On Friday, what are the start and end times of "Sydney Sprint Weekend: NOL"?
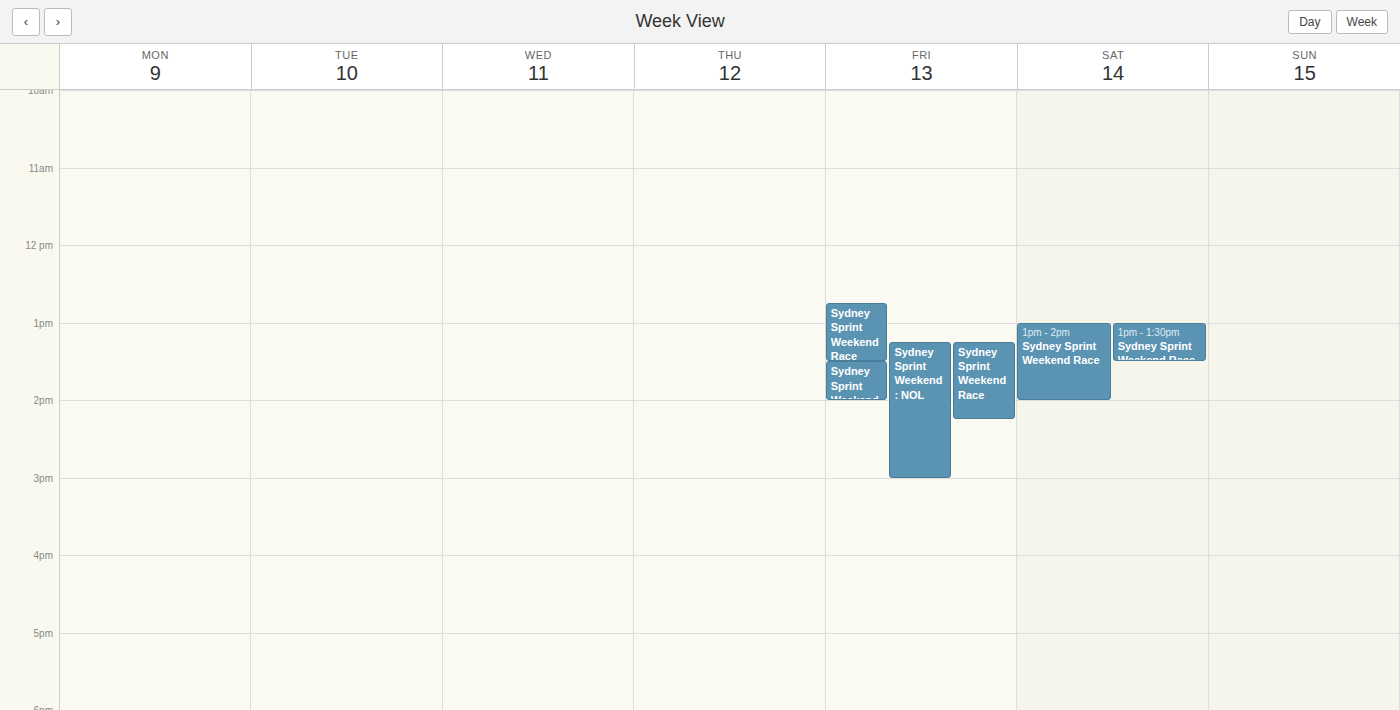
1:15 PM to 3:00 PM